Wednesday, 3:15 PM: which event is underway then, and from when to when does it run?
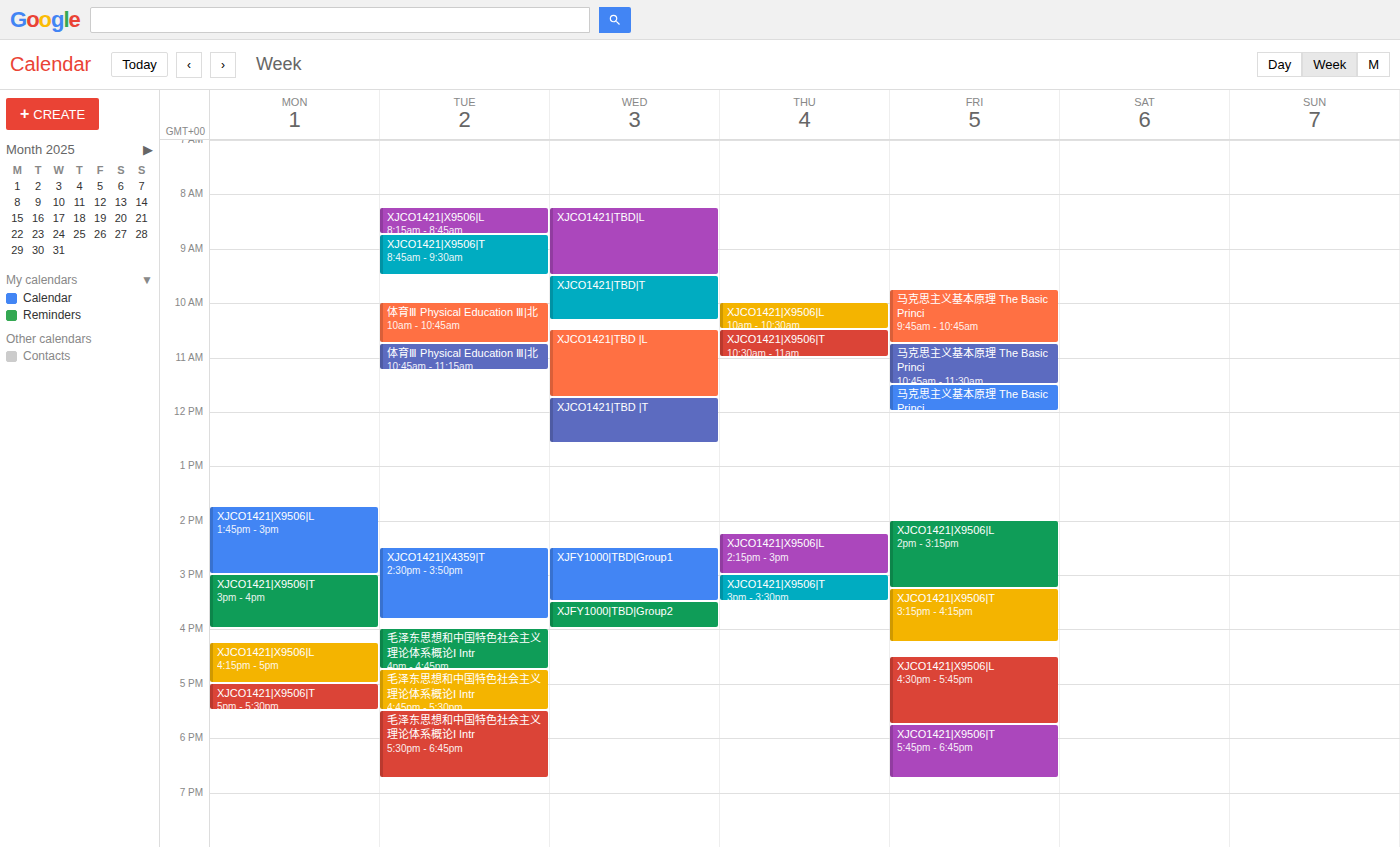
"XJFY1000|TBD|Group1", 2:30 PM to 3:30 PM